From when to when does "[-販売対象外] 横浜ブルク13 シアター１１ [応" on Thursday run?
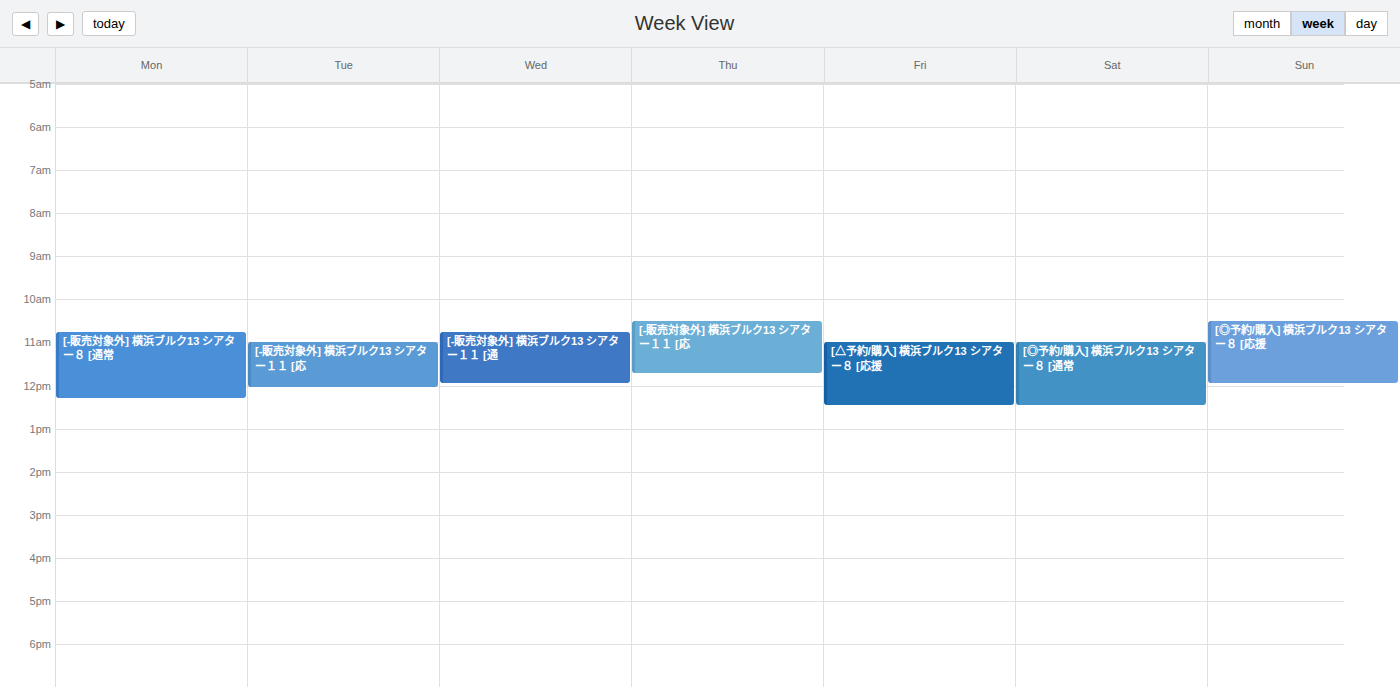
10:30 AM to 11:45 AM